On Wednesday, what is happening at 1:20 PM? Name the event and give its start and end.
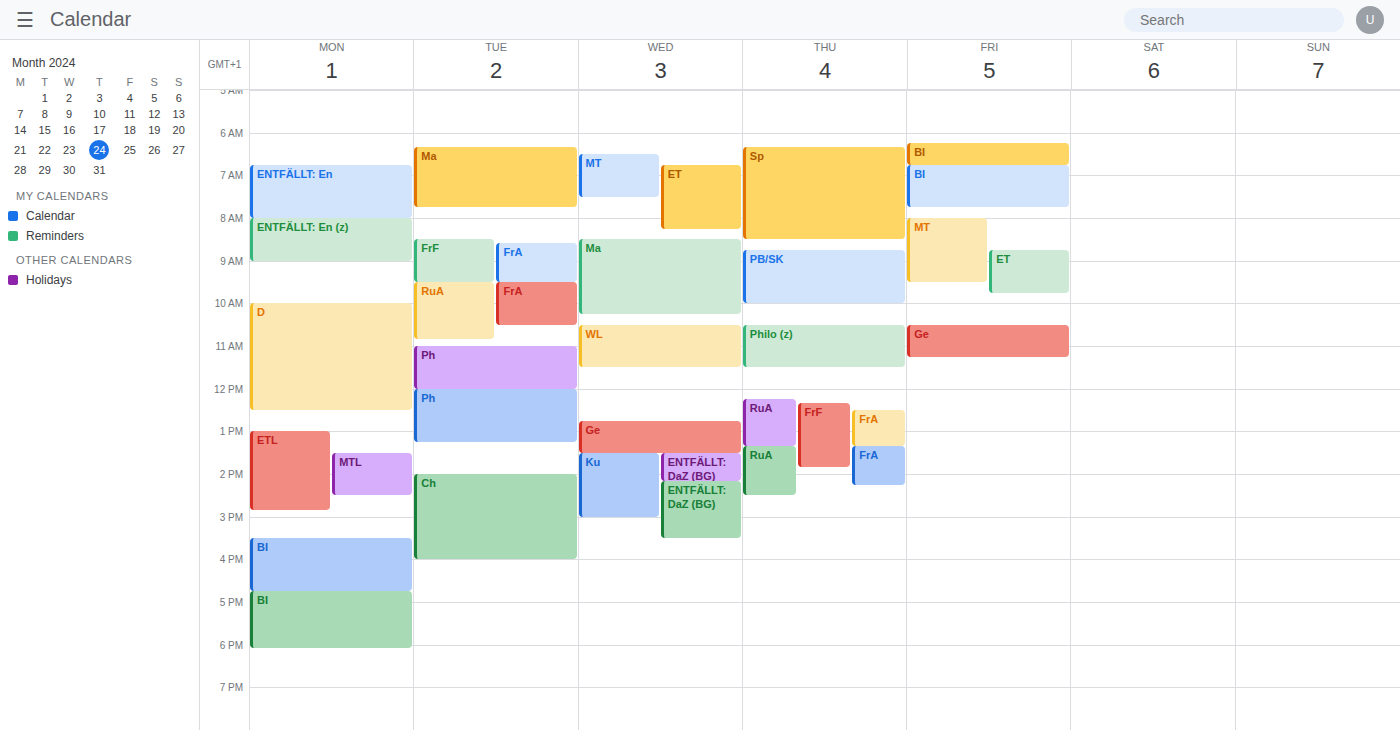
"Ge", 12:45 PM to 1:30 PM